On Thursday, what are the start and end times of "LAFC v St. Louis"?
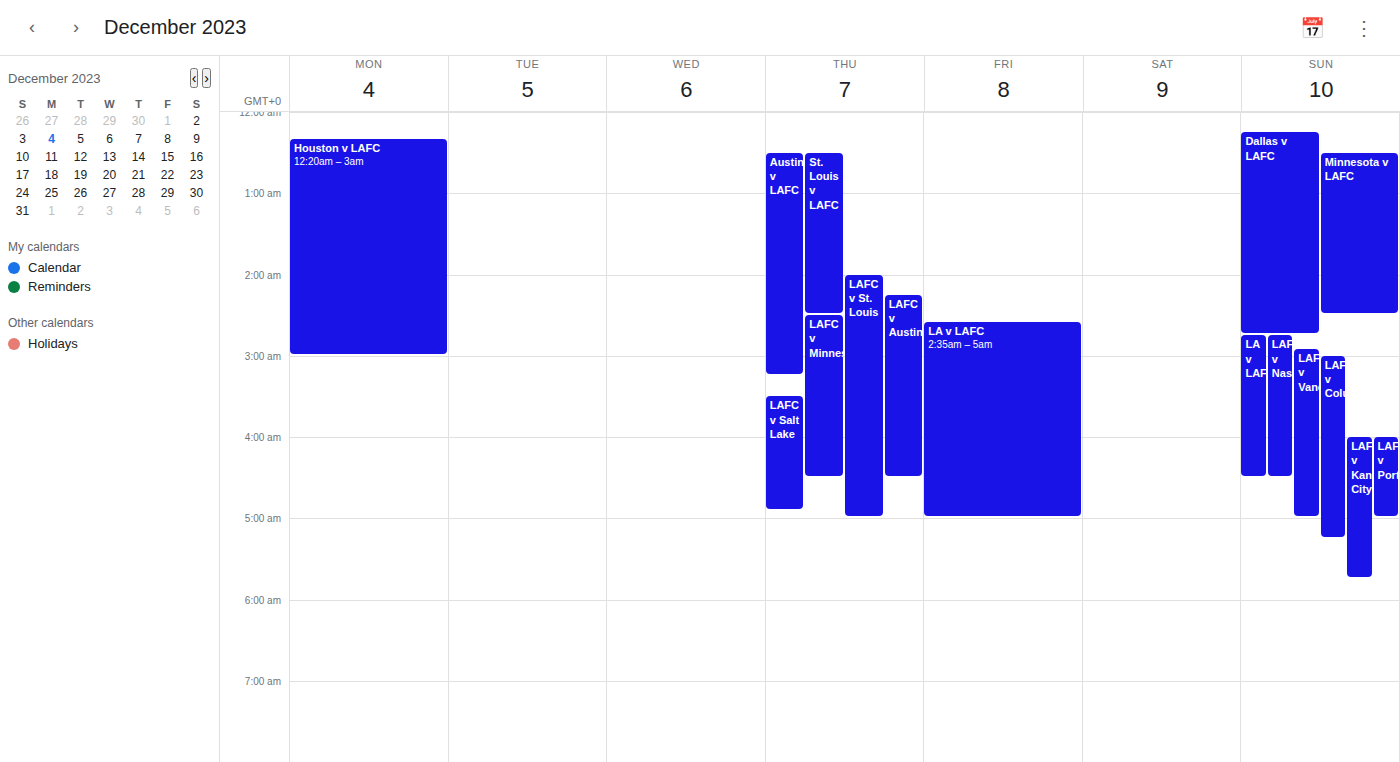
2:00 AM to 5:00 AM